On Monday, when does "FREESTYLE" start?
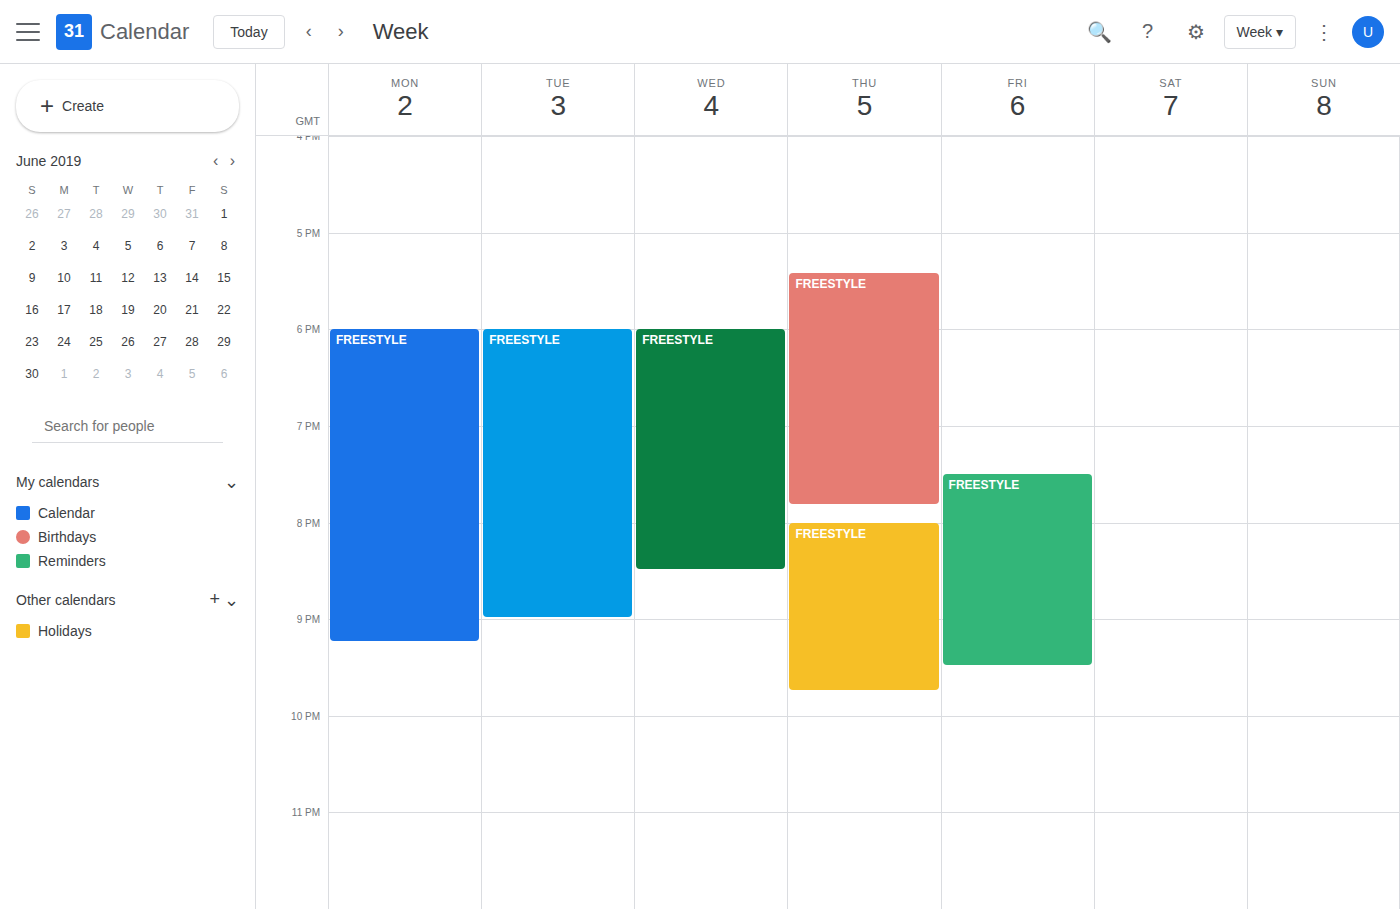
6:00 PM